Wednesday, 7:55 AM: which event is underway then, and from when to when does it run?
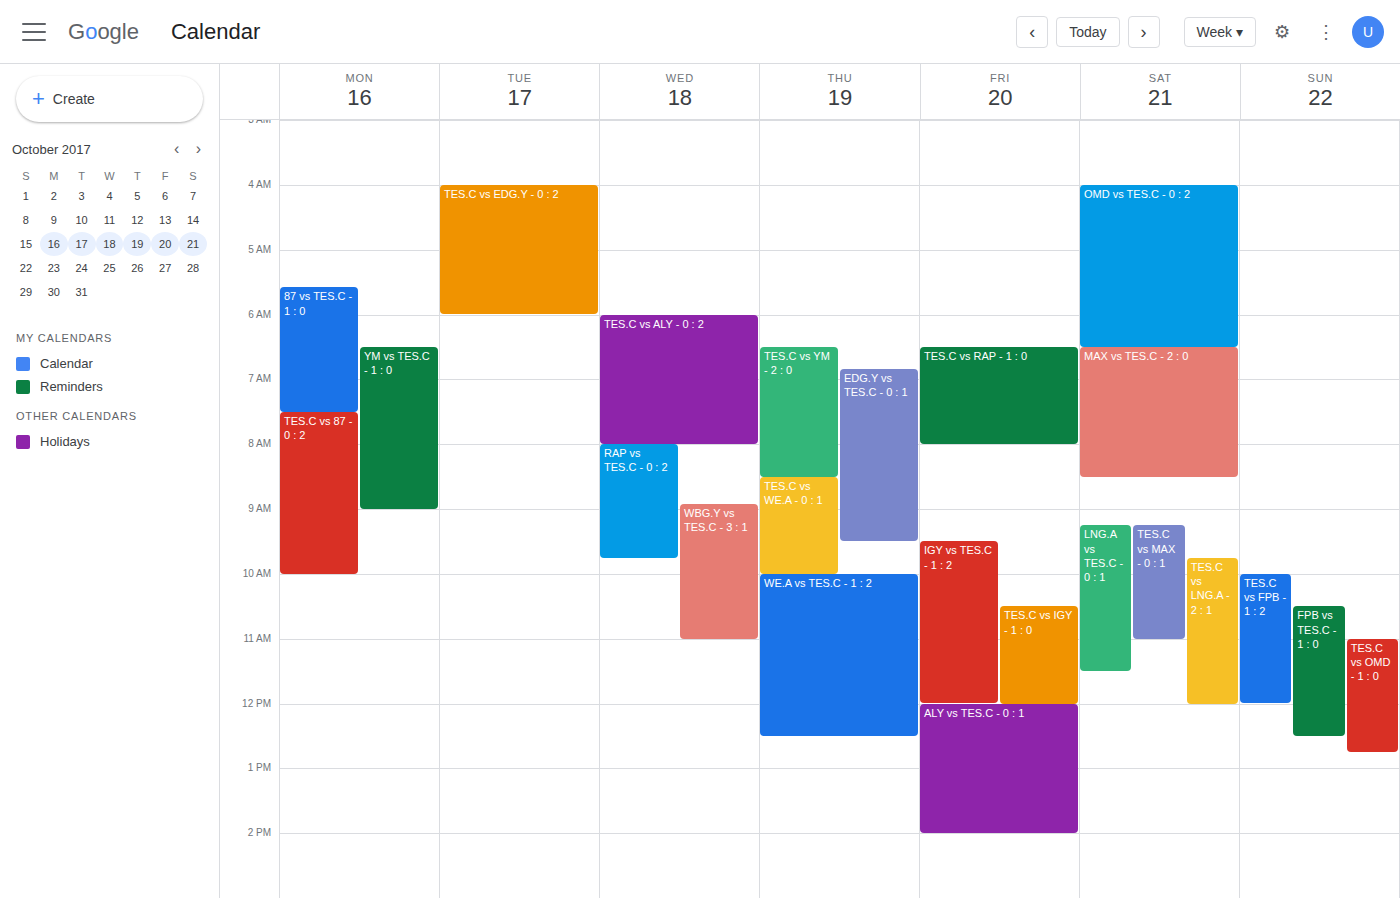
"TES.C vs ALY - 0 : 2", 6:00 AM to 8:00 AM